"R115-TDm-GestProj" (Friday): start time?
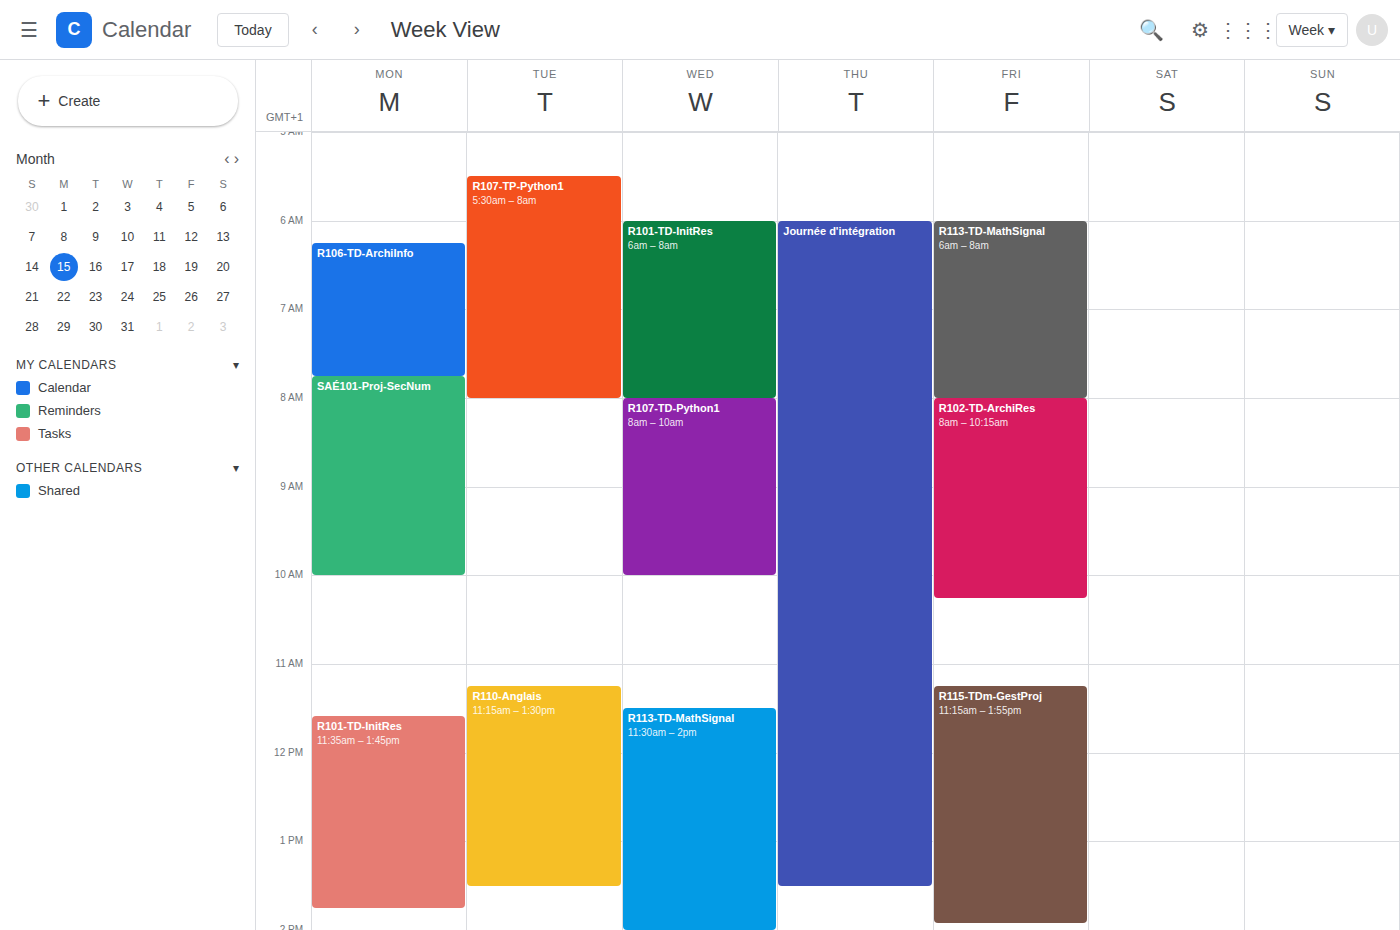
11:15 AM